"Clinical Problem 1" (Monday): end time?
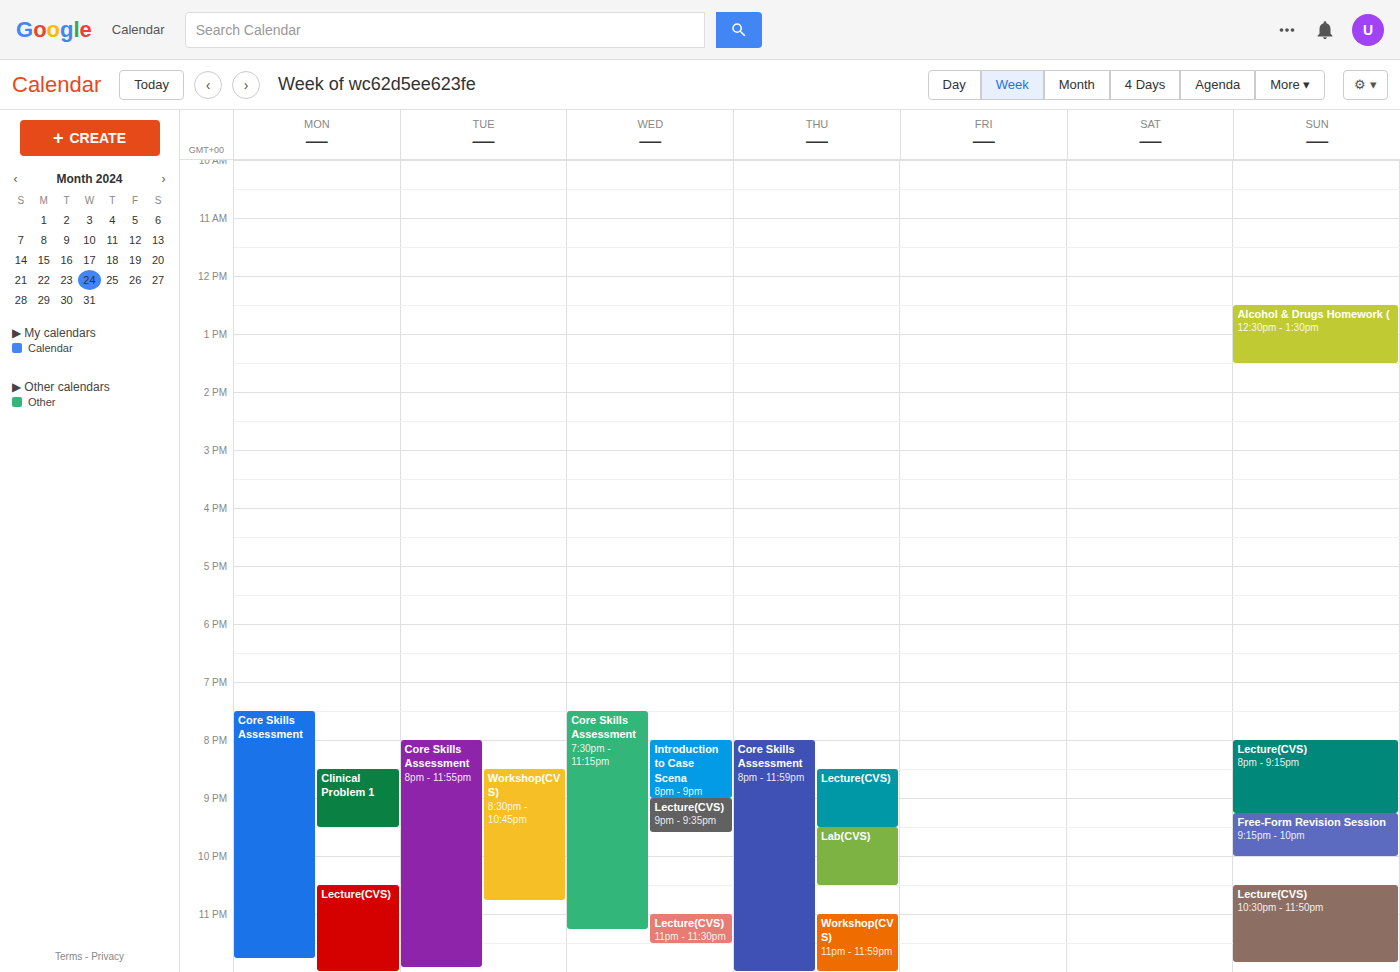
9:30 PM